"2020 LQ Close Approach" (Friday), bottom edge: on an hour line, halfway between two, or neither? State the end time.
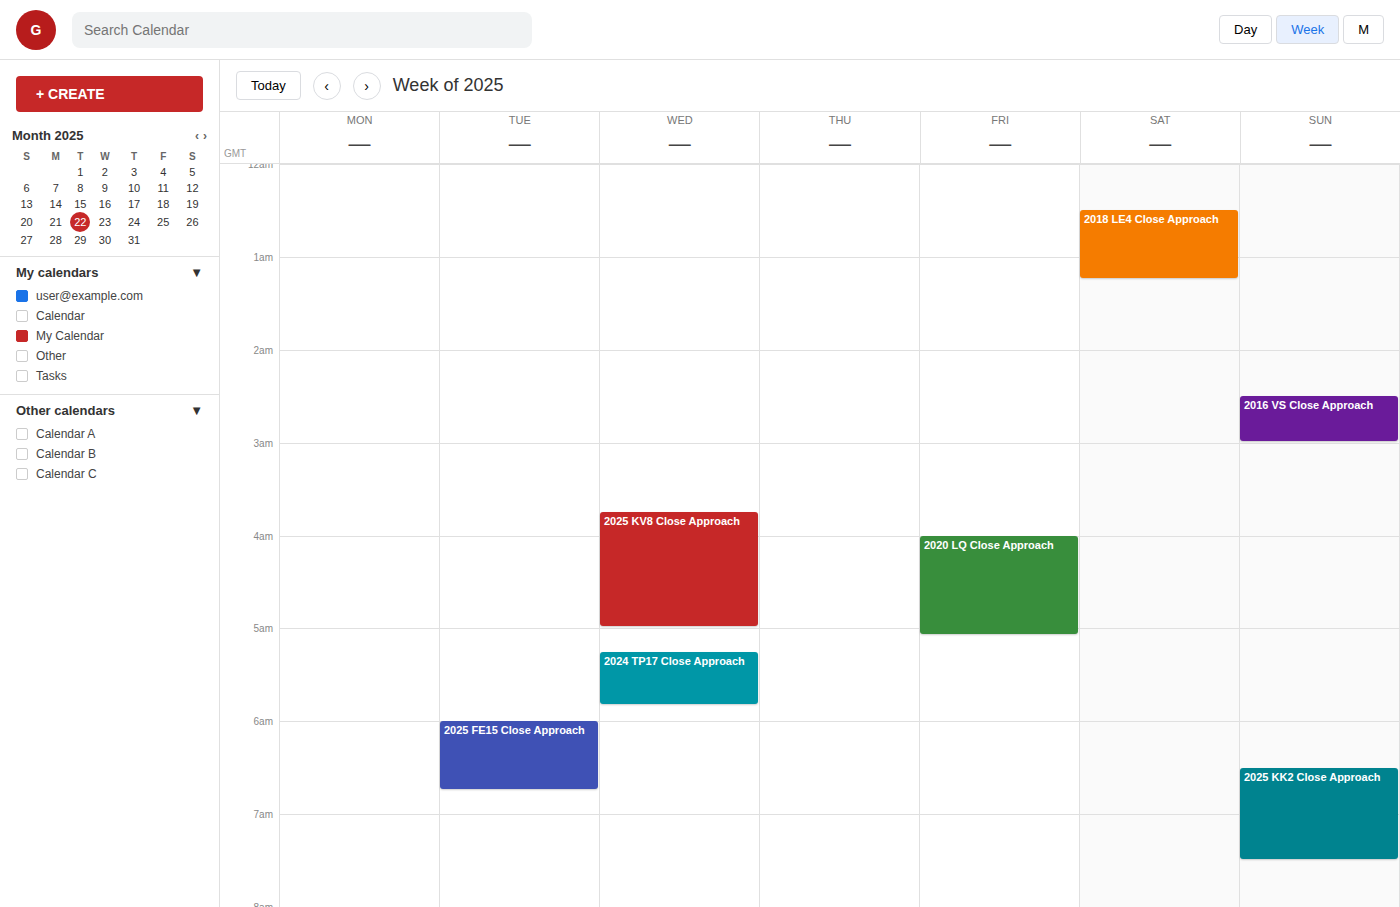
5:05 AM -- neither: 5 minutes below the 5 AM line and 55 minutes above the 6 AM line.